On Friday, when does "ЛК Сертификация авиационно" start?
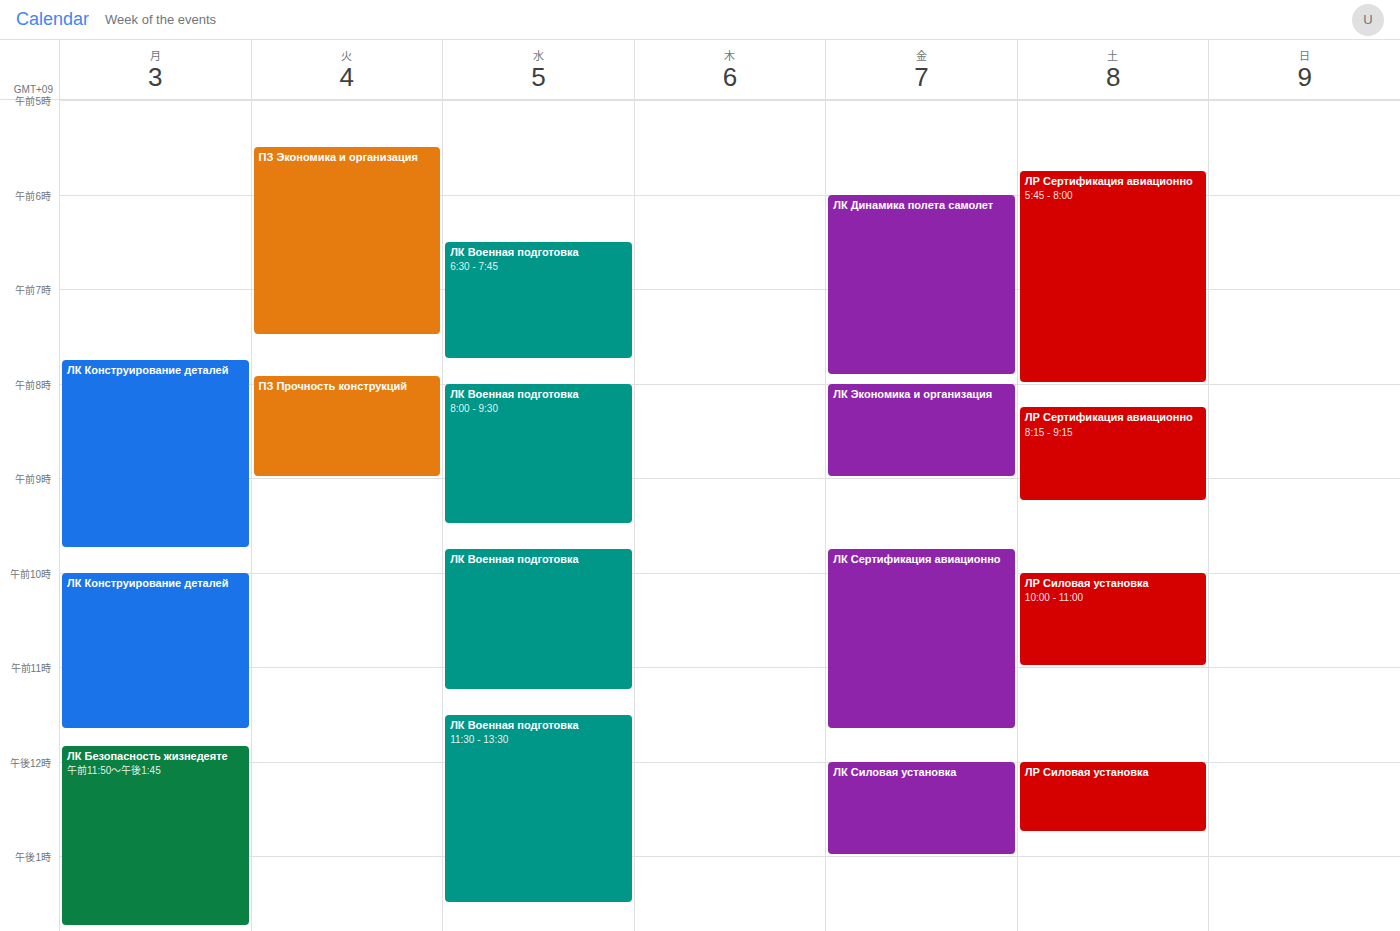
9:45 AM